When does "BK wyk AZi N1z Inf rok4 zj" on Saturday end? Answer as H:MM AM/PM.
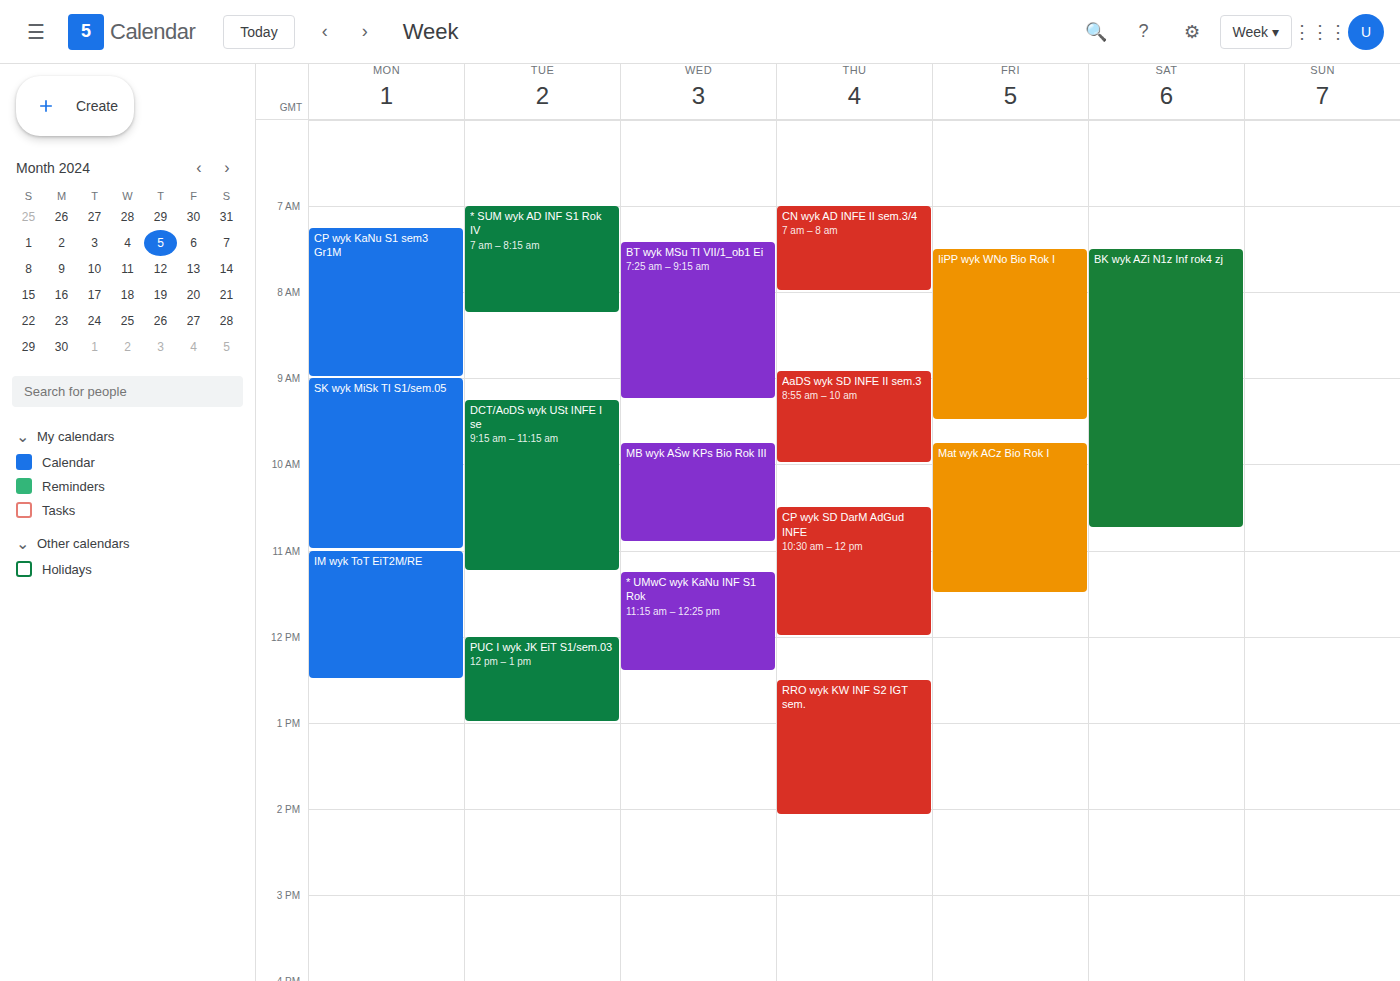
10:45 AM